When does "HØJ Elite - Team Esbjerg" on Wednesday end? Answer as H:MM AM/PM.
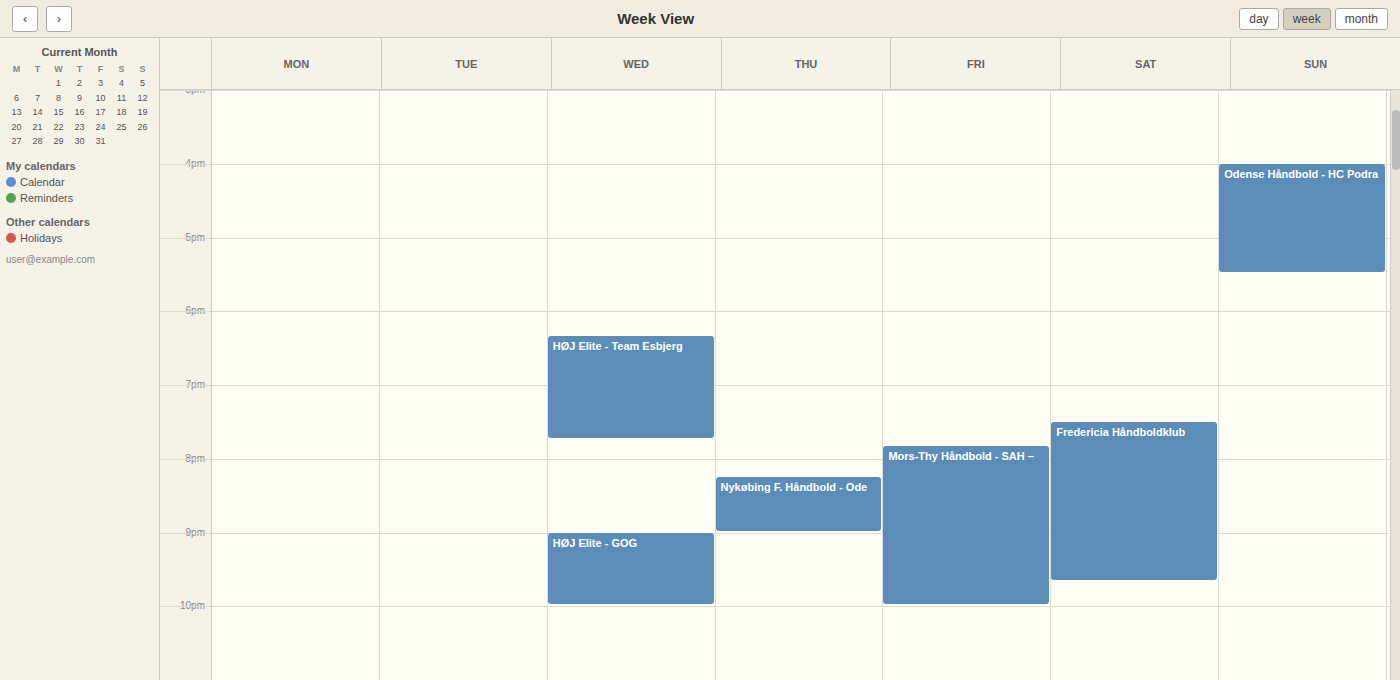
7:45 PM